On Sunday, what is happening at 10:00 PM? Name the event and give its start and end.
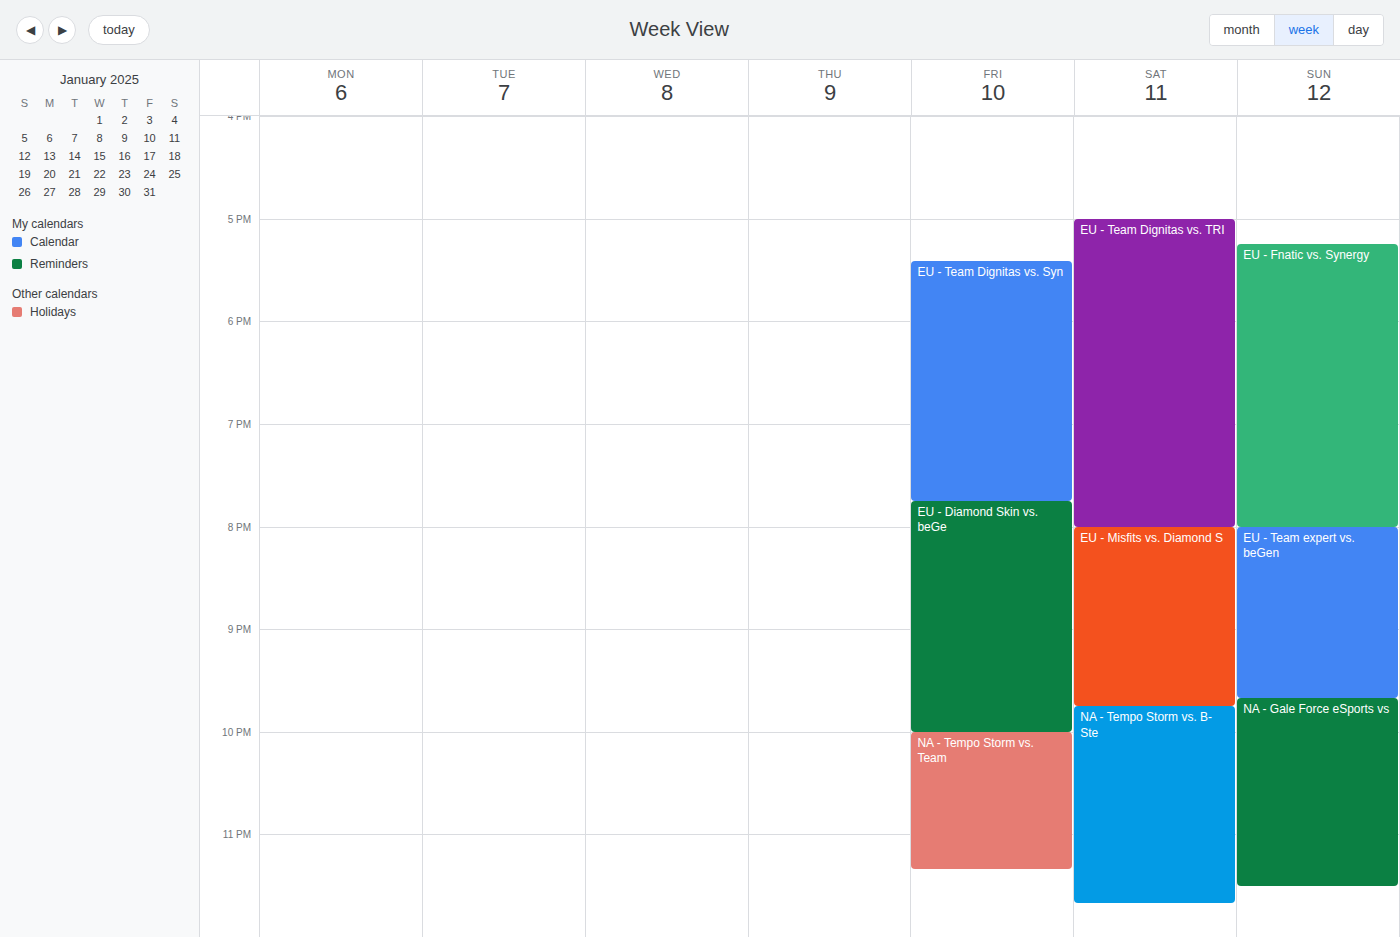
"NA - Gale Force eSports vs", 9:40 PM to 11:30 PM